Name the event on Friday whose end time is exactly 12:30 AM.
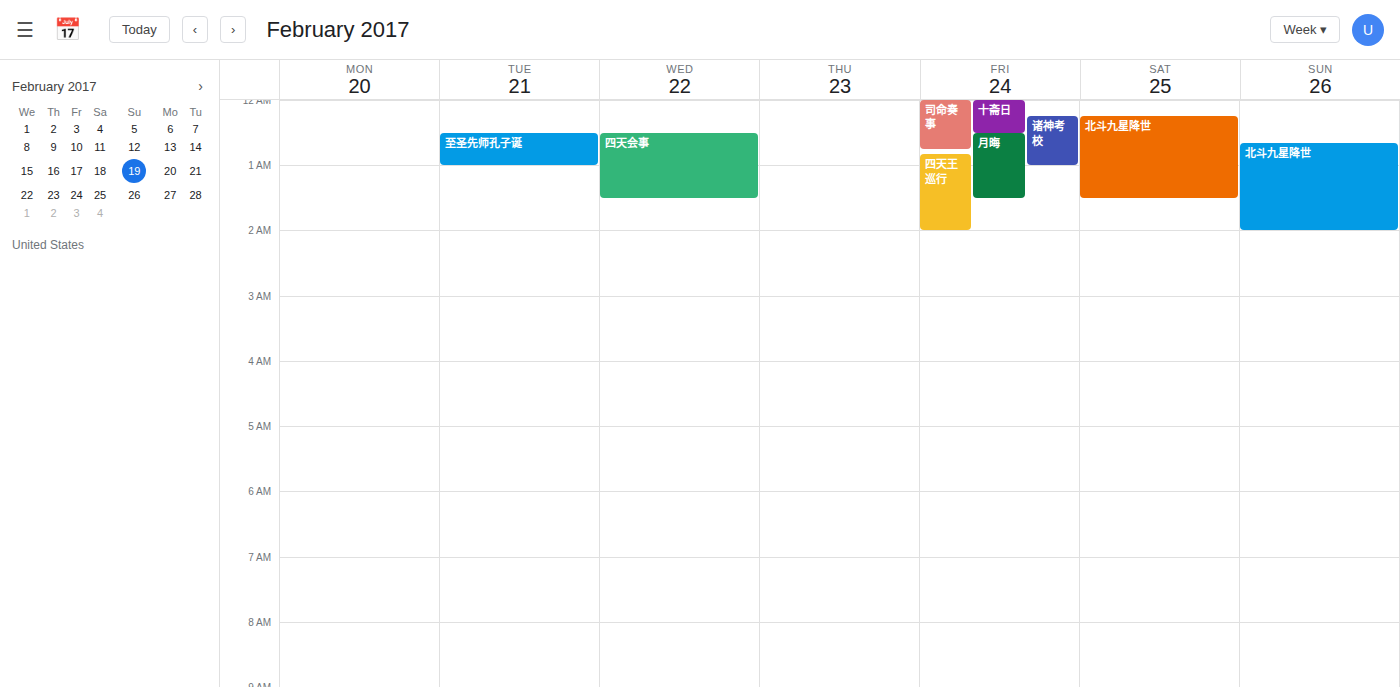
"十斋日"